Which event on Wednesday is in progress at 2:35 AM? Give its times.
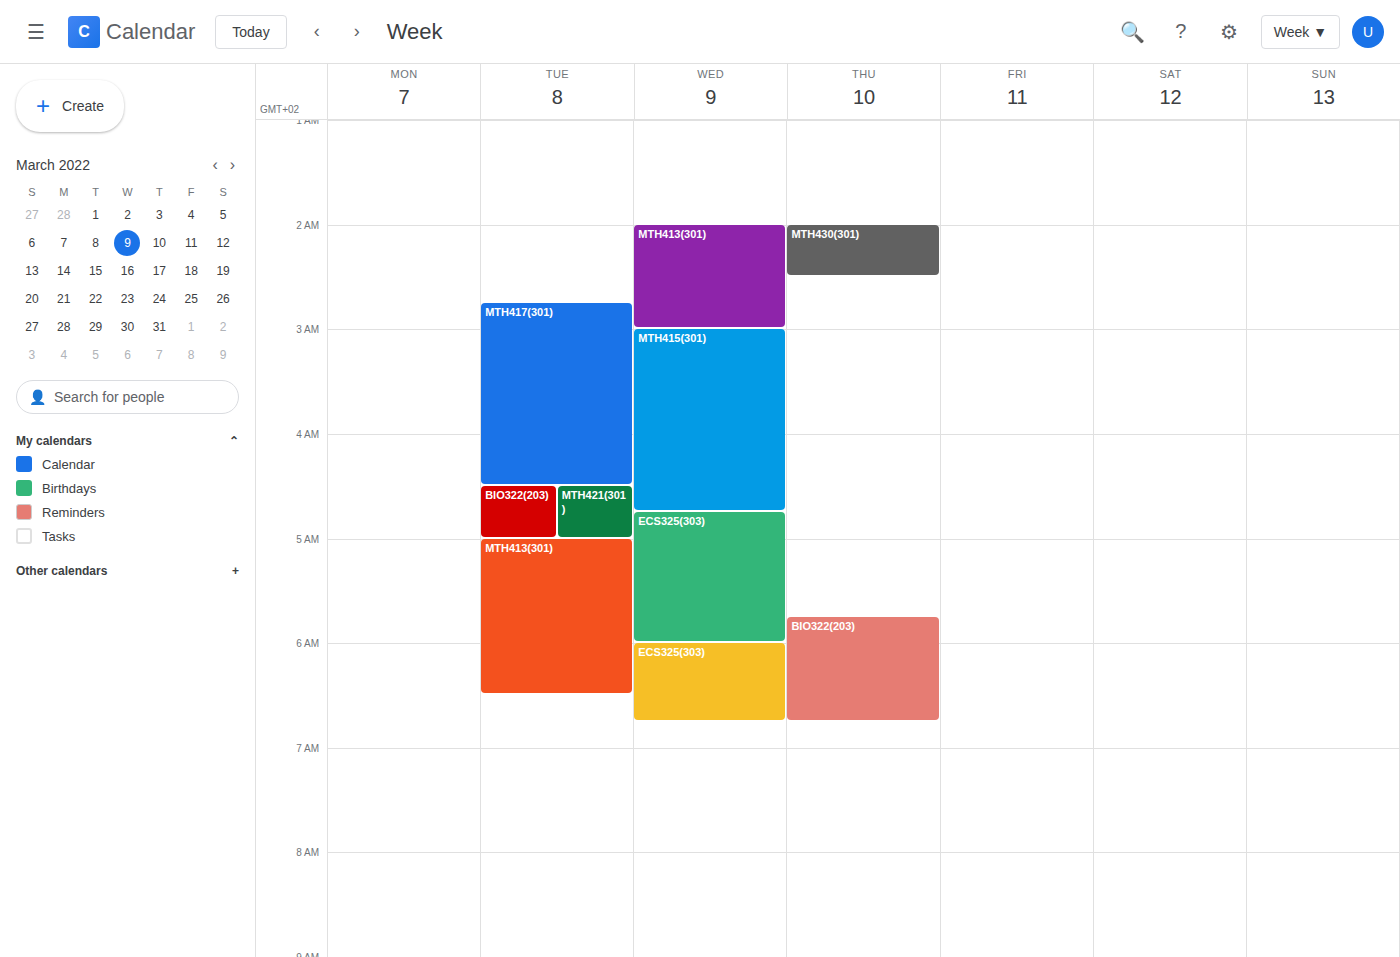
"MTH413(301)", 2:00 AM to 3:00 AM